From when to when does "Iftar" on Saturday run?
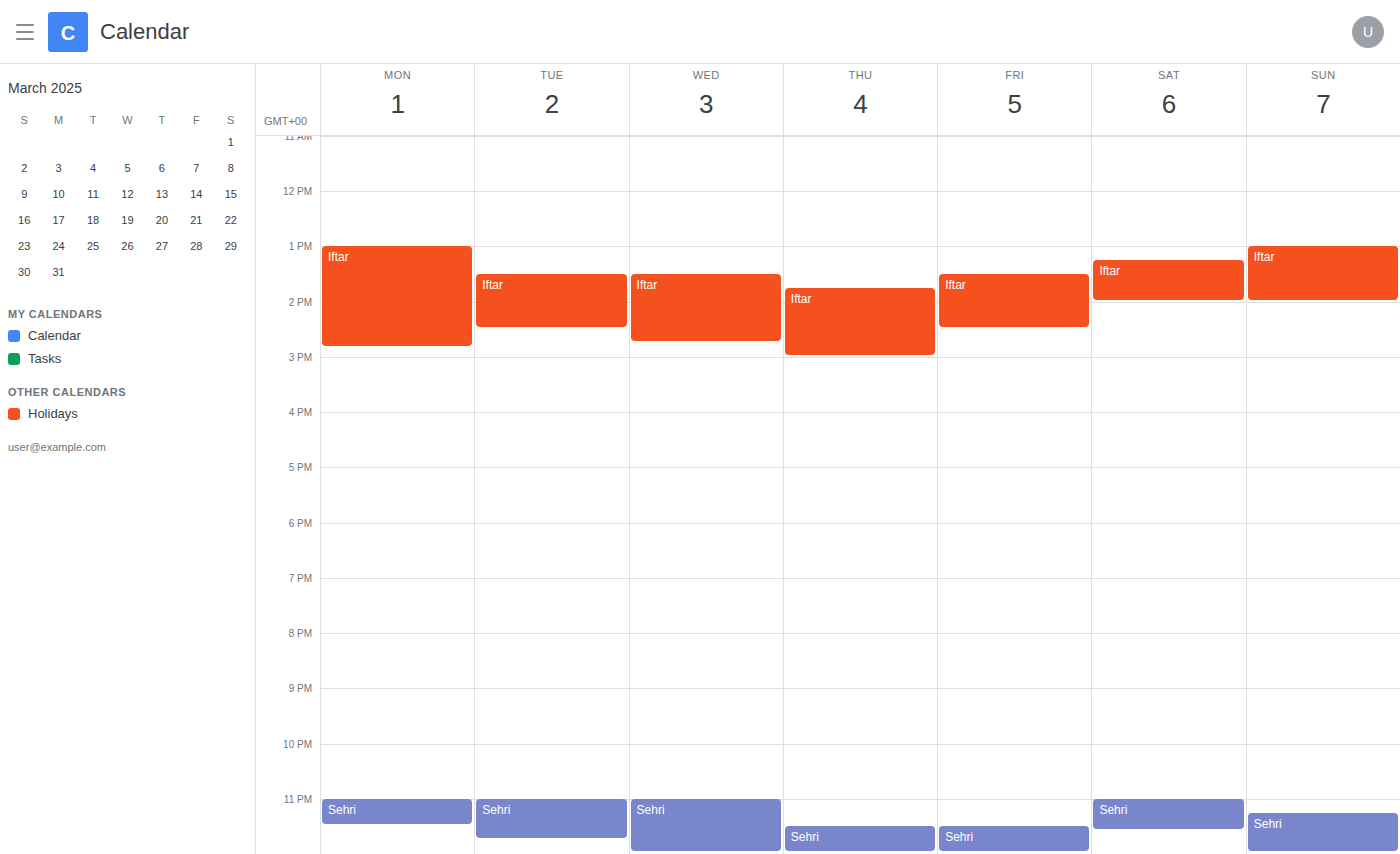
1:15 PM to 2:00 PM